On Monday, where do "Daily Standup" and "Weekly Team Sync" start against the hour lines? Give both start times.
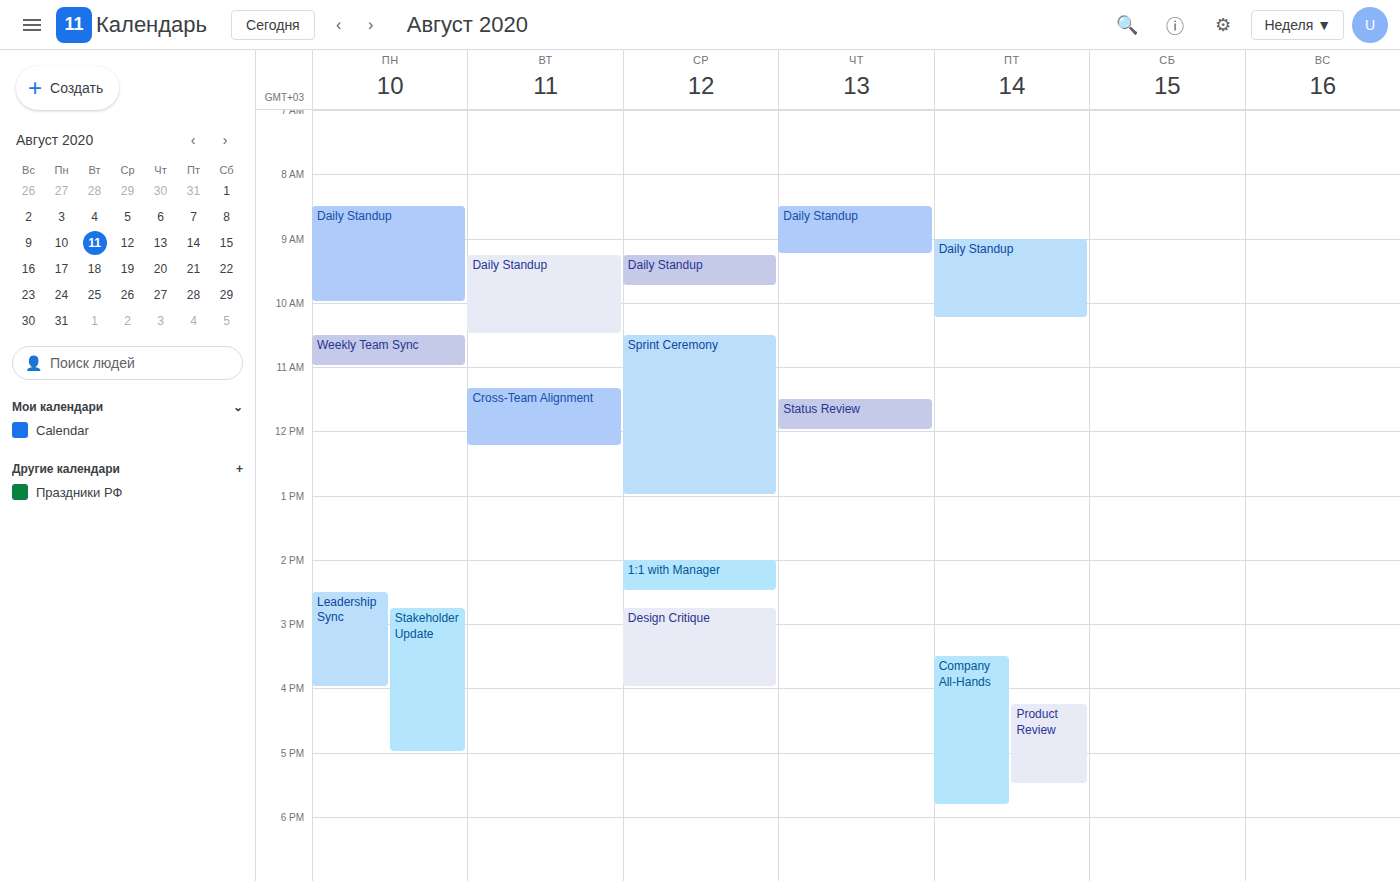
"Daily Standup": 8:30 AM, halfway between the 8 AM and 9 AM lines. "Weekly Team Sync": 10:30 AM, halfway between the 10 AM and 11 AM lines.